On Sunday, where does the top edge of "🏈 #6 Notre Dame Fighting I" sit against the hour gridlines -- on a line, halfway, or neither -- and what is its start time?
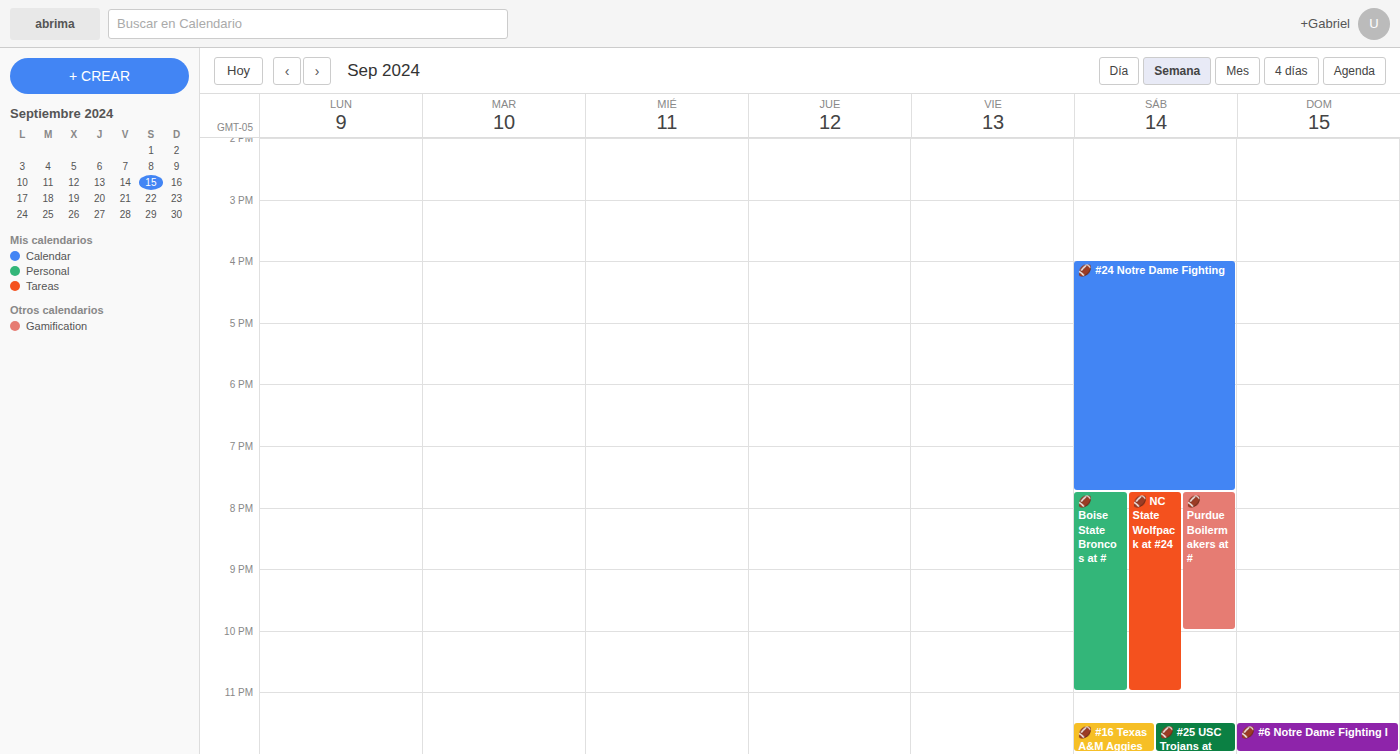
11:30 PM -- halfway between the 11 PM and 12 AM lines.